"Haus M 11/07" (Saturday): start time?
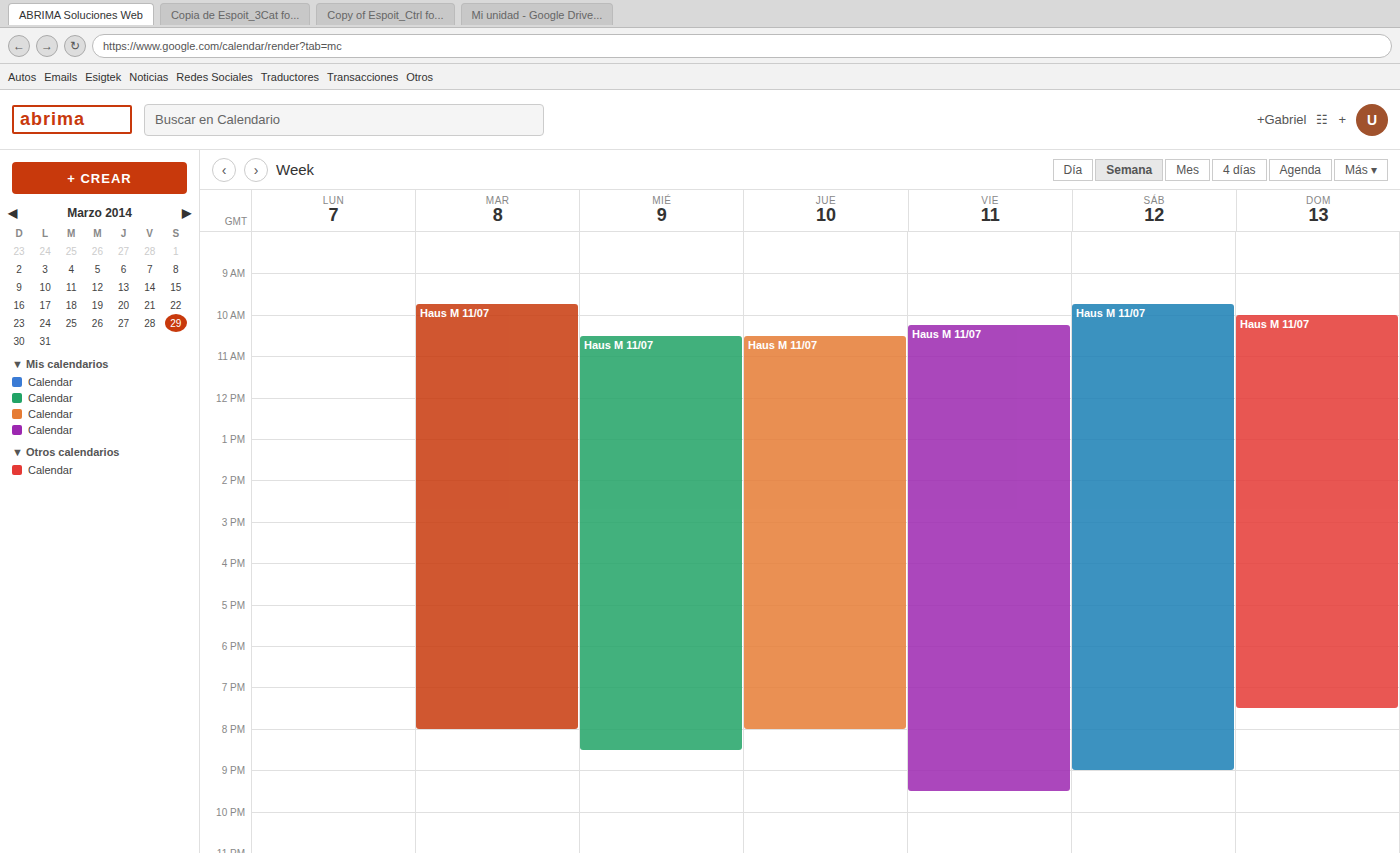
9:45 AM